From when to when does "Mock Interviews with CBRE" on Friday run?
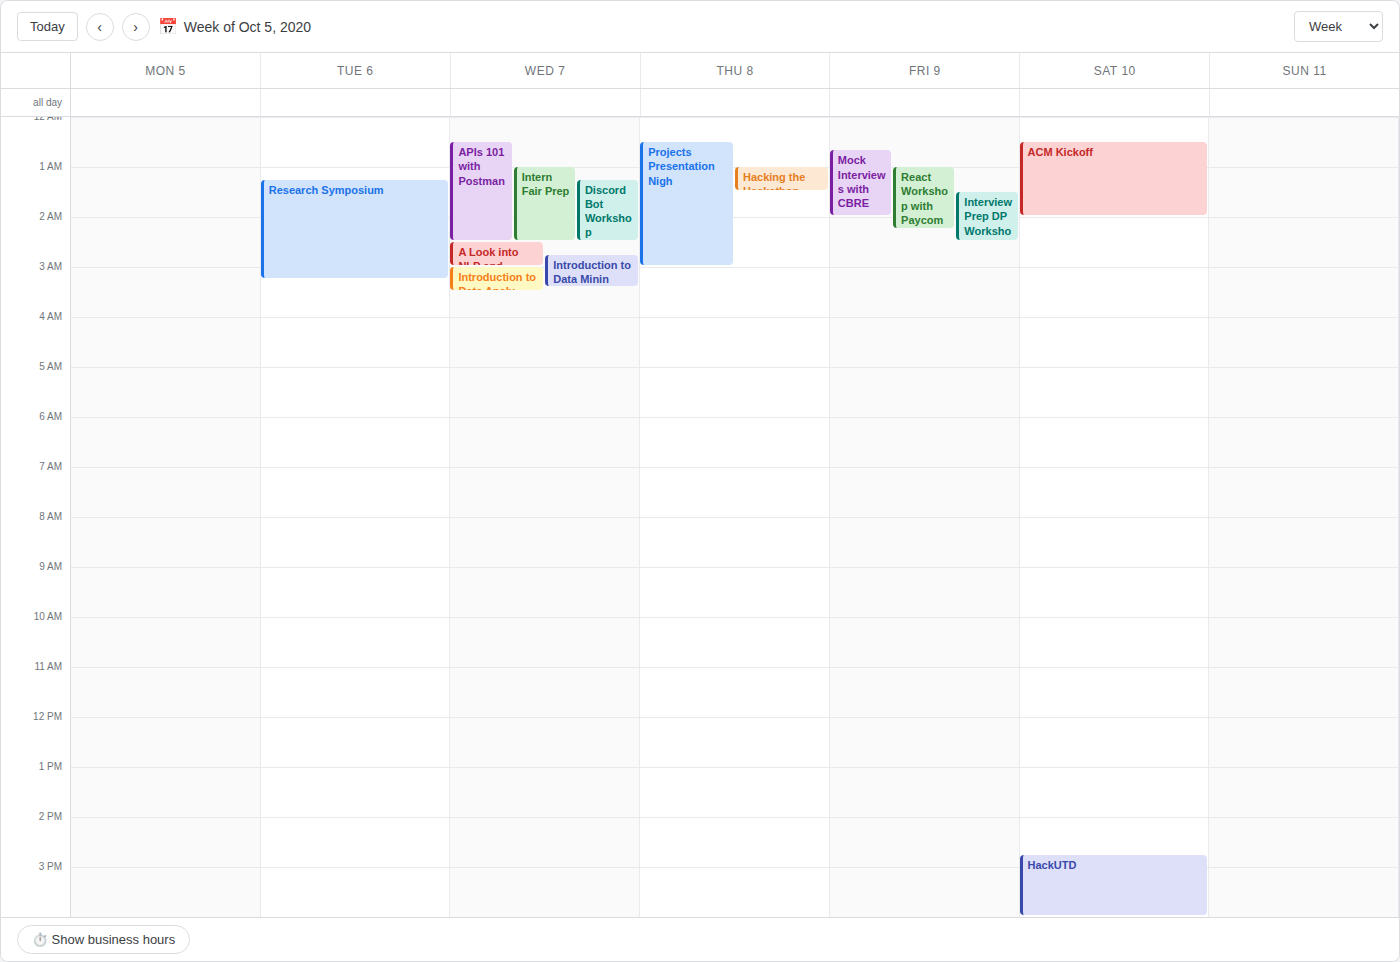
12:40 AM to 2:00 AM